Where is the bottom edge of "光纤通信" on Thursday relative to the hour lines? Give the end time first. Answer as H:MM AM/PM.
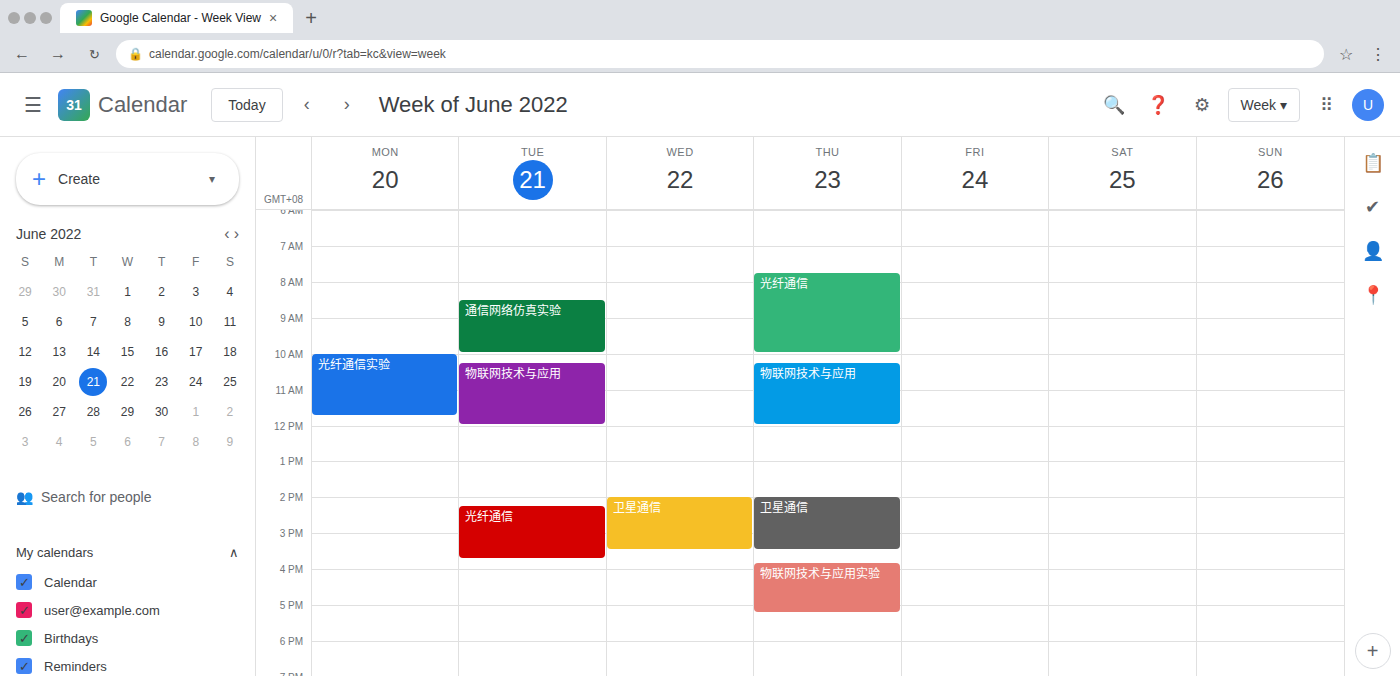
10:00 AM -- exactly on the 10 AM line.